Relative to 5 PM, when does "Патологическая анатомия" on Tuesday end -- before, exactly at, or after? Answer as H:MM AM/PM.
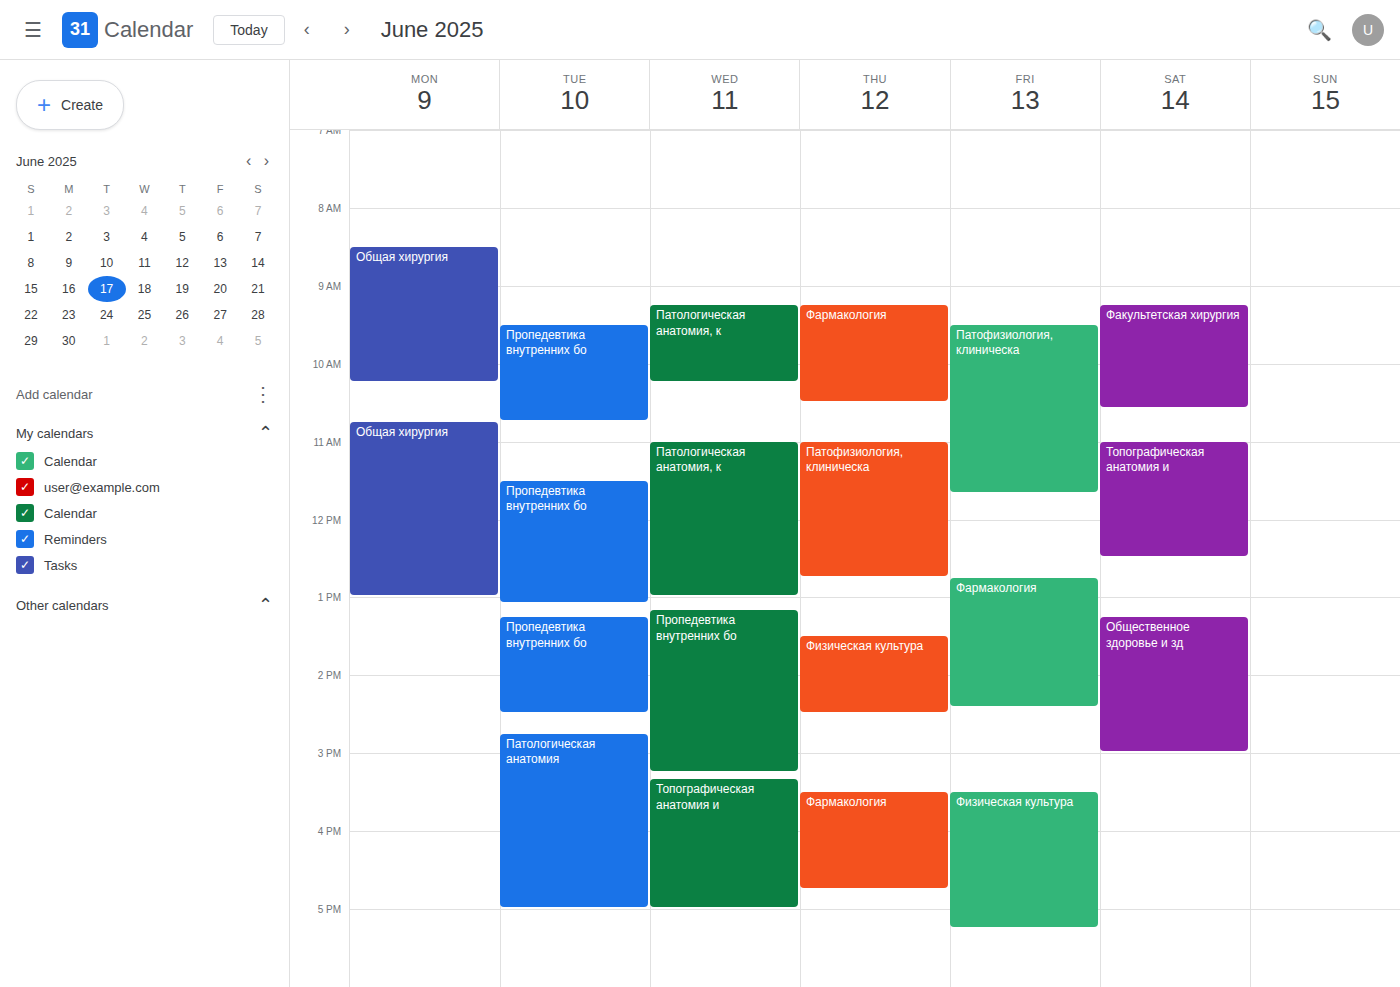
5:00 PM -- exactly at 5 PM, on the 5 PM line.